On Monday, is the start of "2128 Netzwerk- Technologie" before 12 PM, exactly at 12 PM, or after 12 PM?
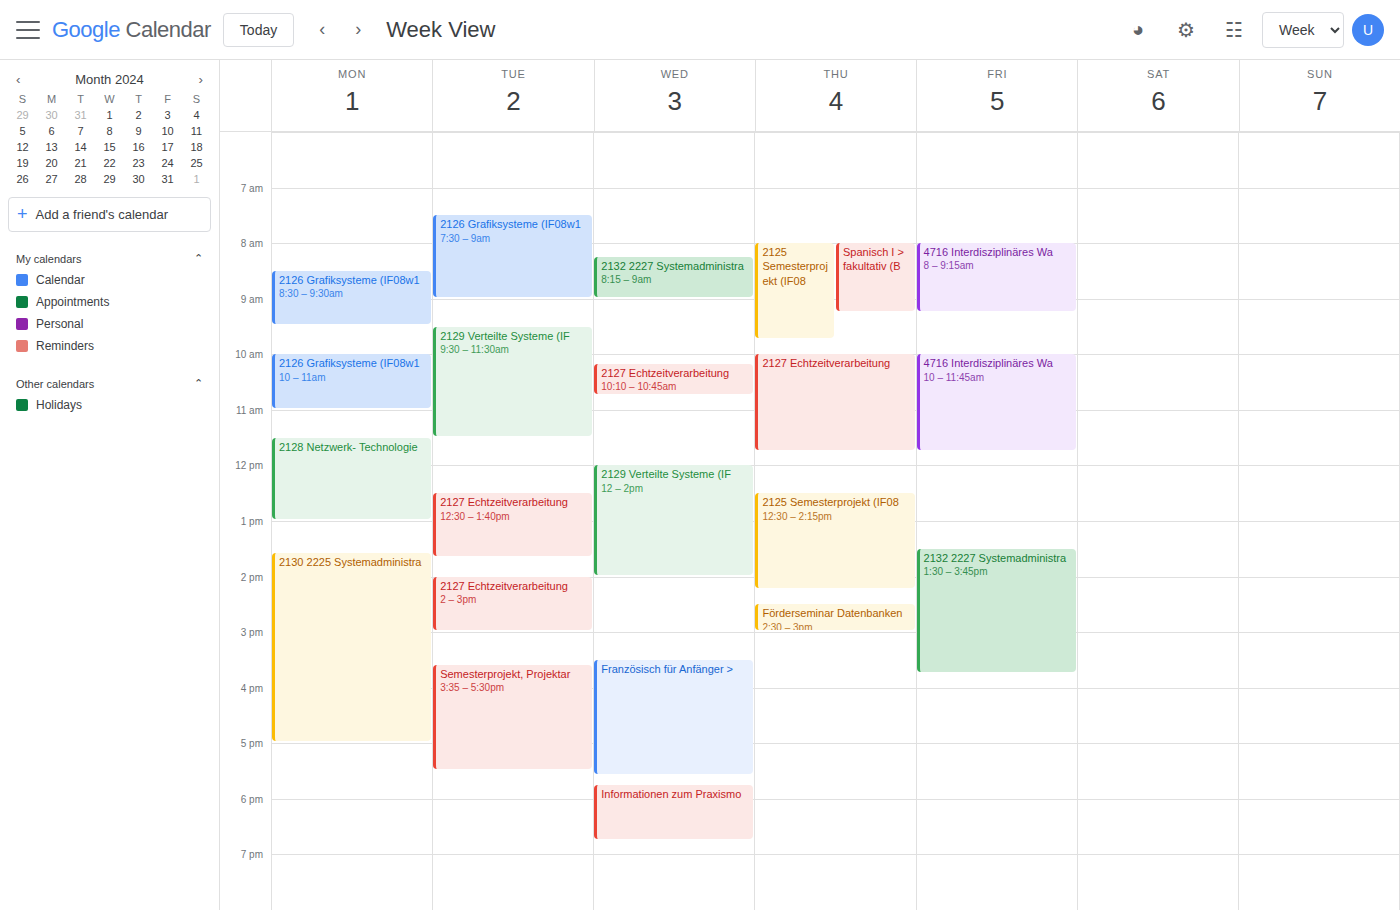
11:30 AM -- before 12 PM, 30 minutes above the 12 PM line.